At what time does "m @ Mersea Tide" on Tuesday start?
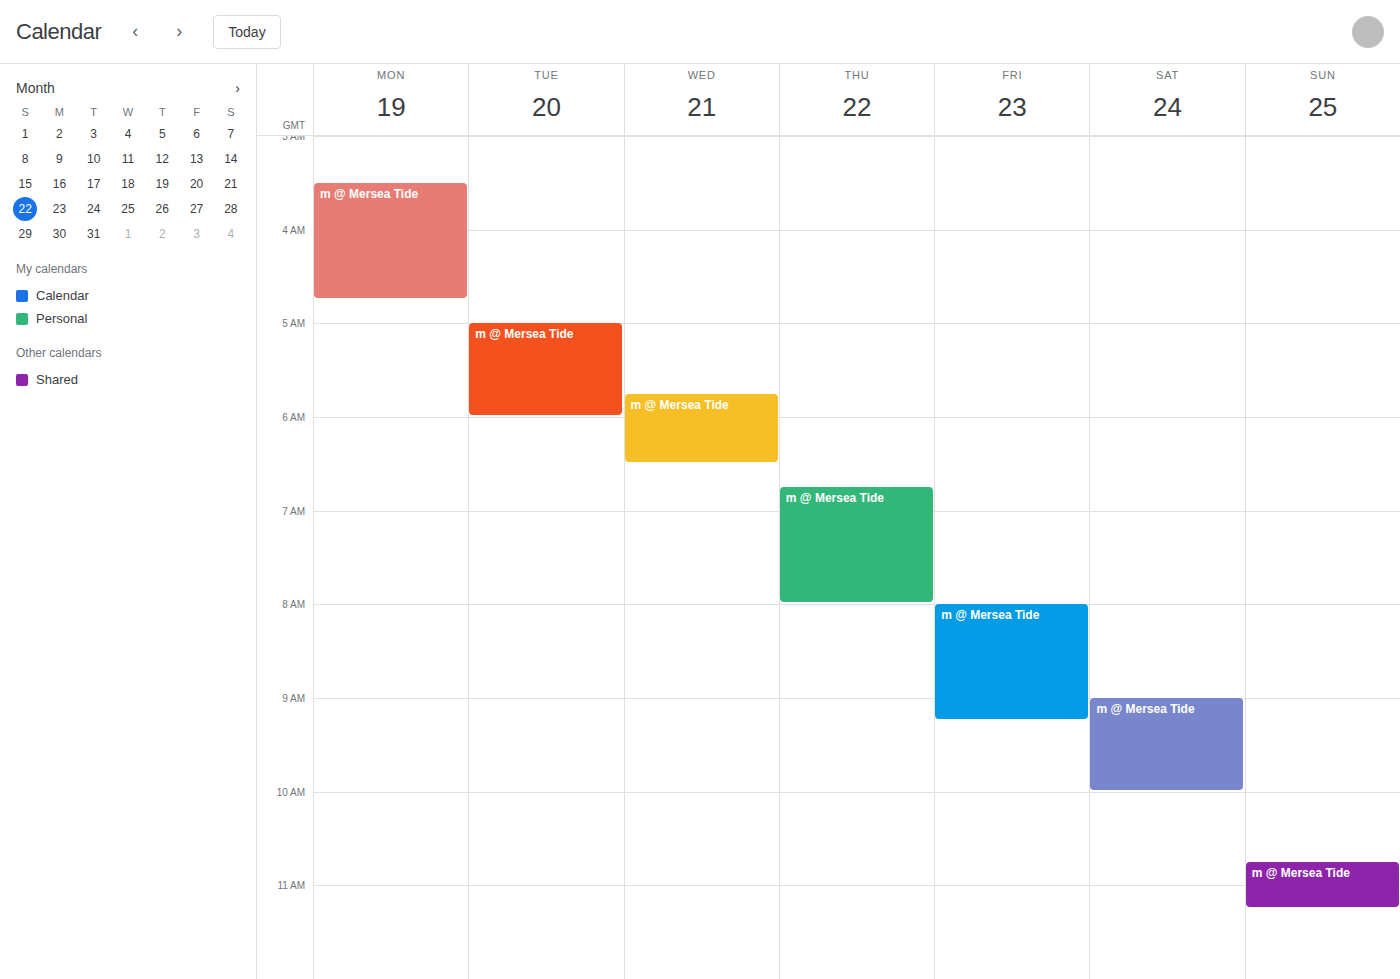
5:00 AM